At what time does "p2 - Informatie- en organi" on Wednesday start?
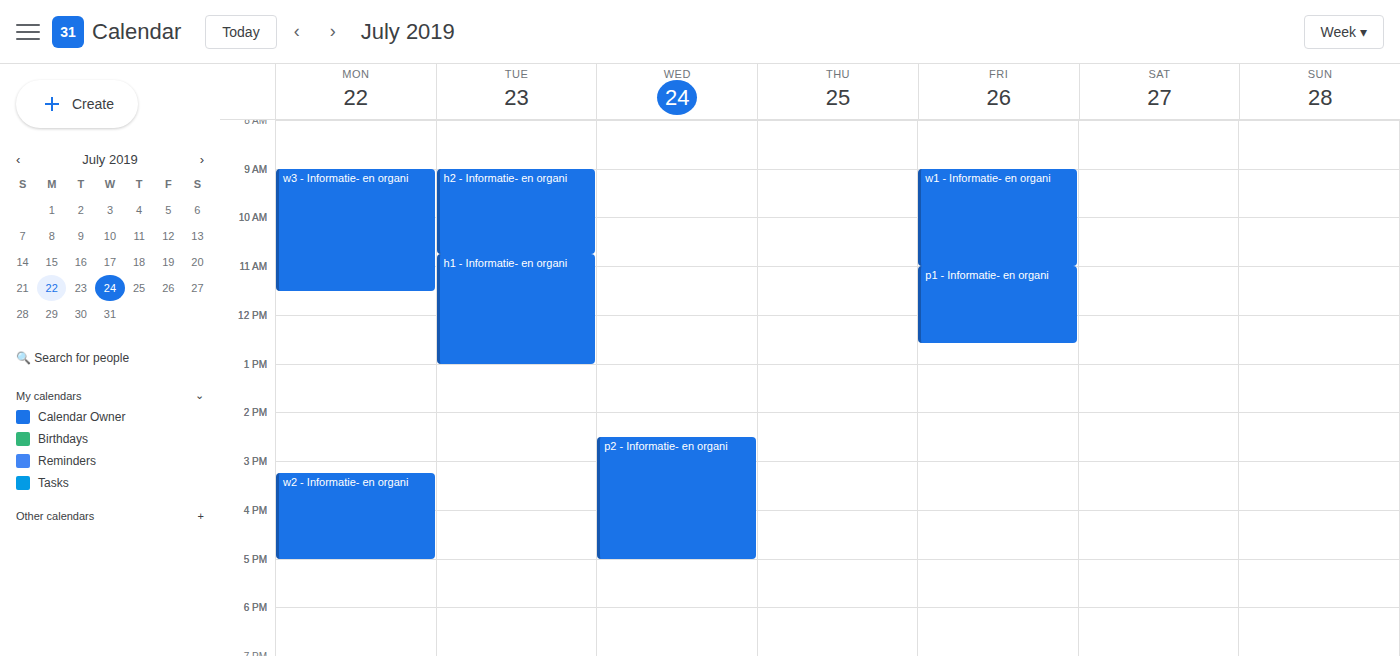
2:30 PM